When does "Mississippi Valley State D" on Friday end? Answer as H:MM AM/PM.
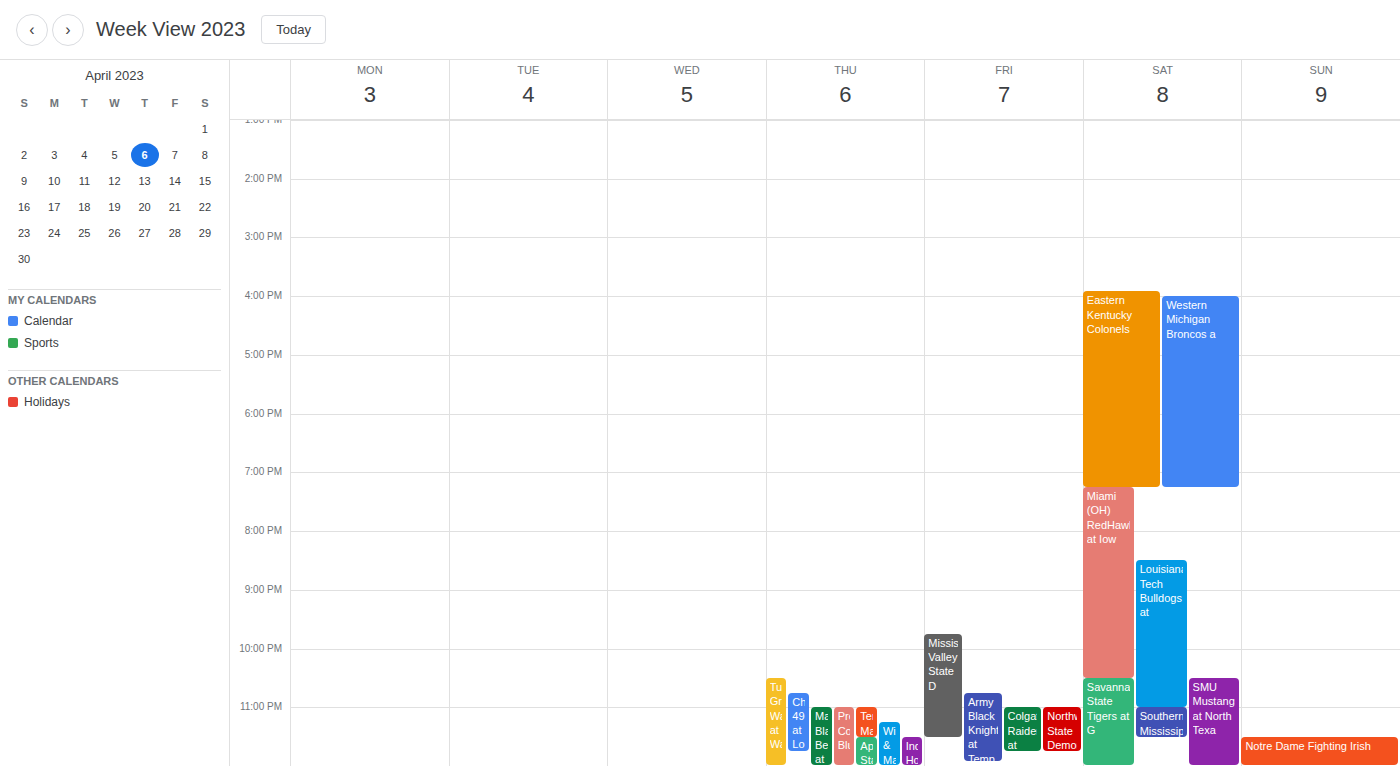
11:30 PM